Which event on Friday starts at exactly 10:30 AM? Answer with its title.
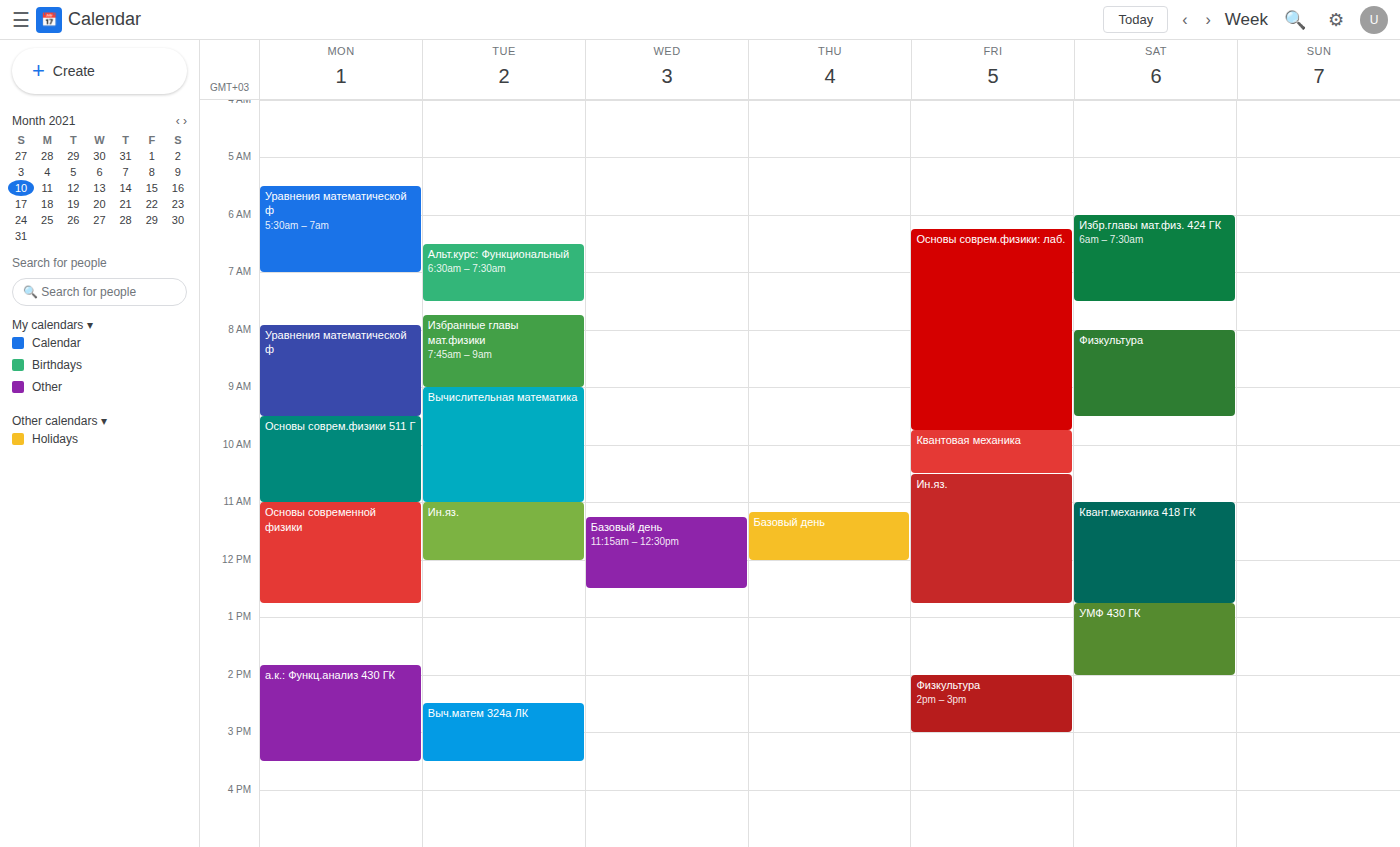
"Ин.яз."